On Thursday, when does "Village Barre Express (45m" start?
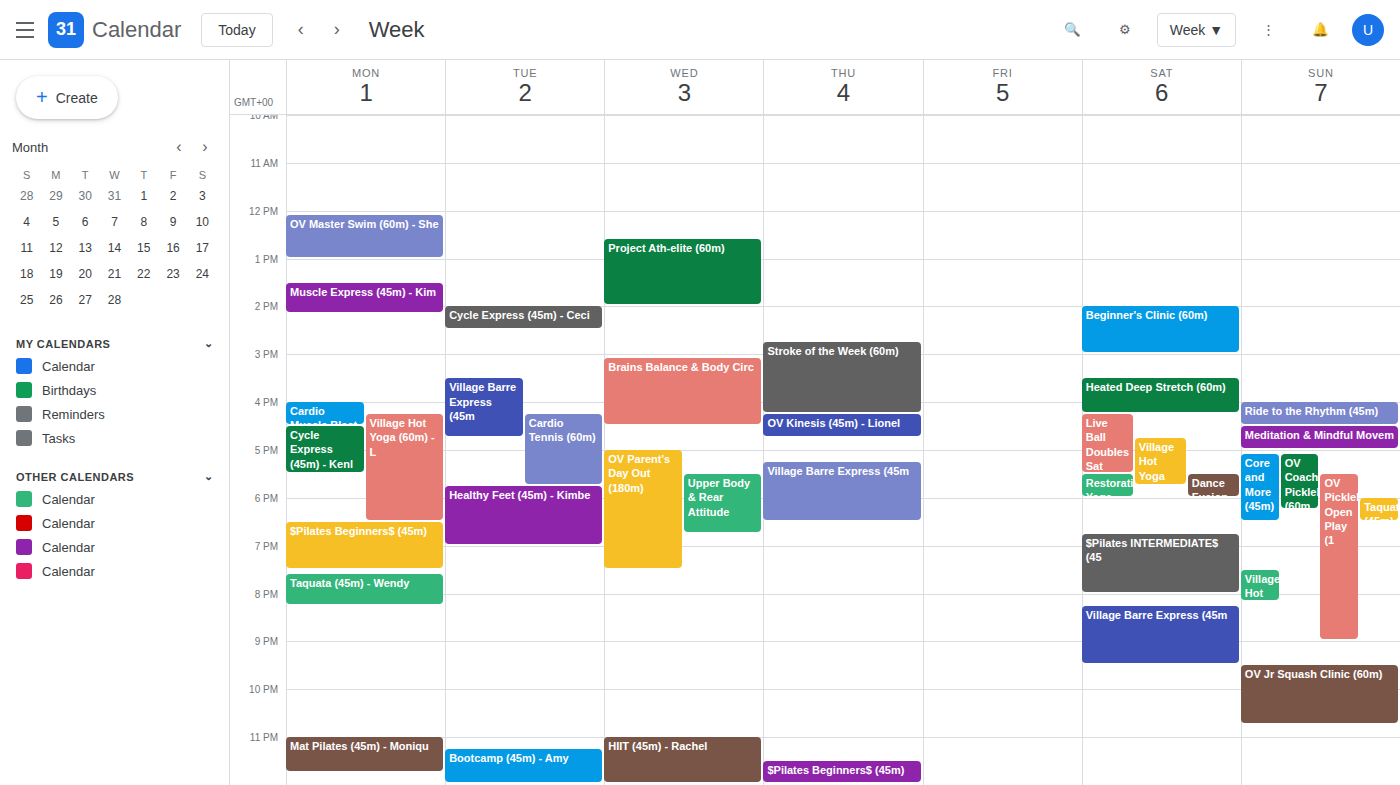
5:15 PM